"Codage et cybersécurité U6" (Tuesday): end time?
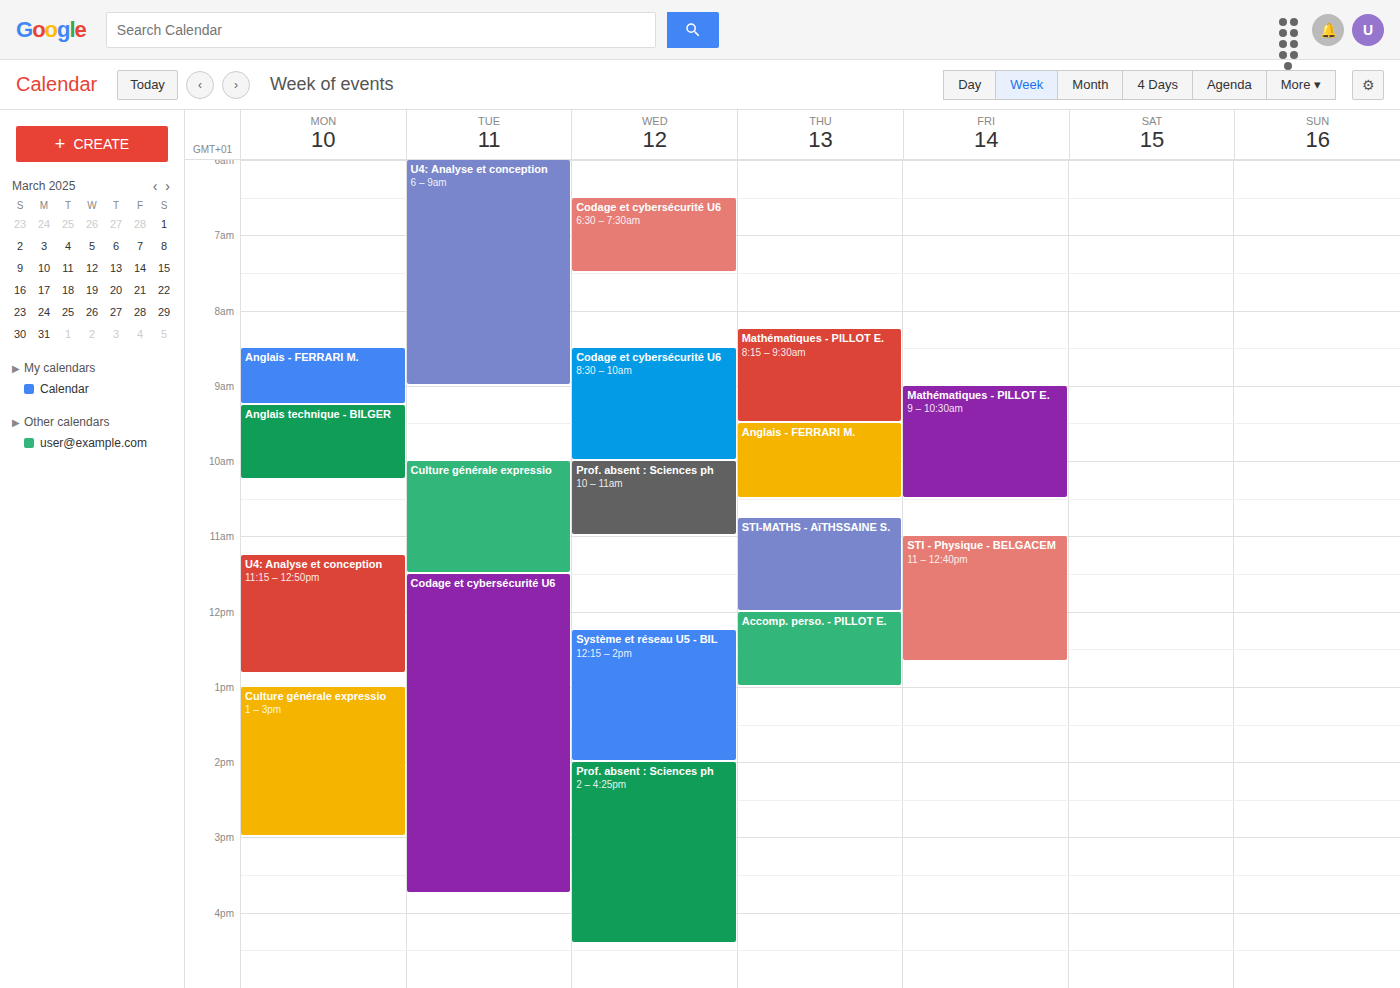
3:45 PM